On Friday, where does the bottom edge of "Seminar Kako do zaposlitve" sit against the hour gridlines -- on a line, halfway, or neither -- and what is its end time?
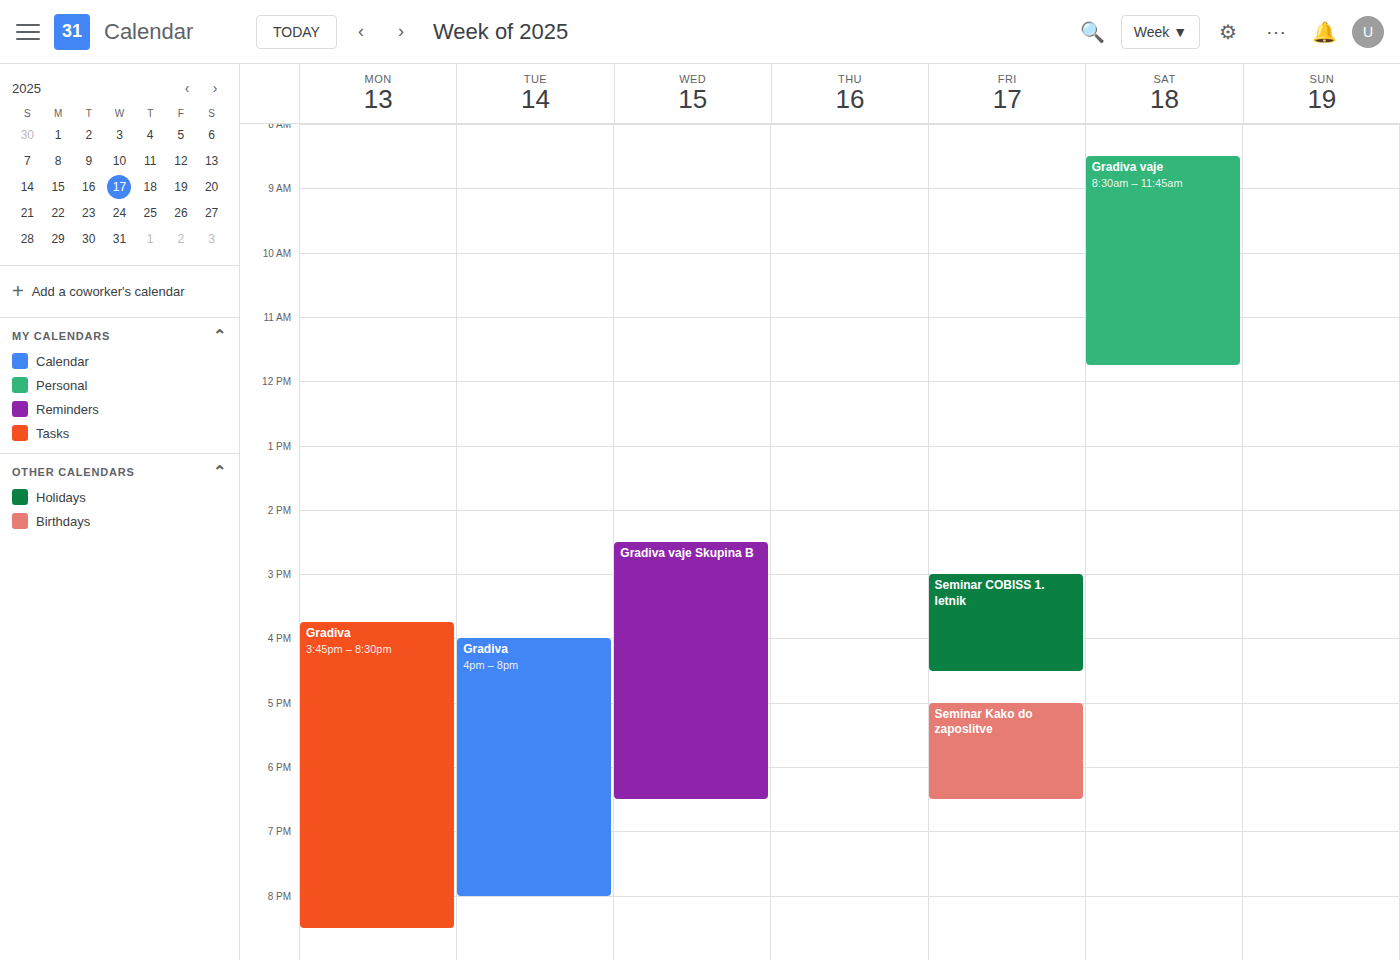
6:30 PM -- halfway between the 6 PM and 7 PM lines.